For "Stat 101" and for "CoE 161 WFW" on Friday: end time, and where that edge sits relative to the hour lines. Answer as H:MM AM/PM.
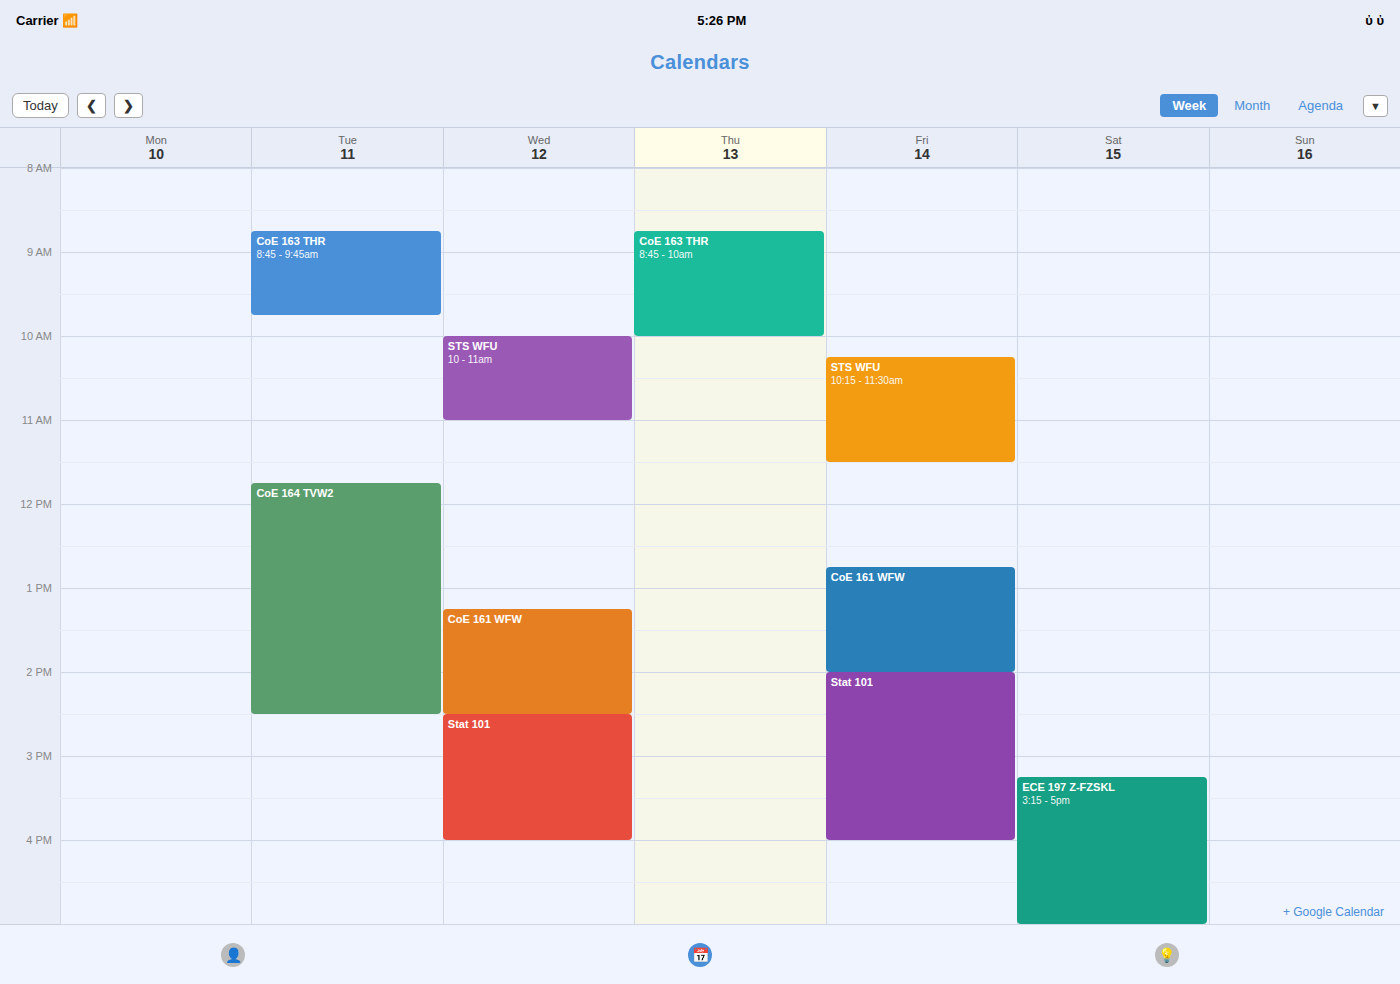
"Stat 101": 4:00 PM, exactly on the 4 PM line. "CoE 161 WFW": 2:00 PM, exactly on the 2 PM line.